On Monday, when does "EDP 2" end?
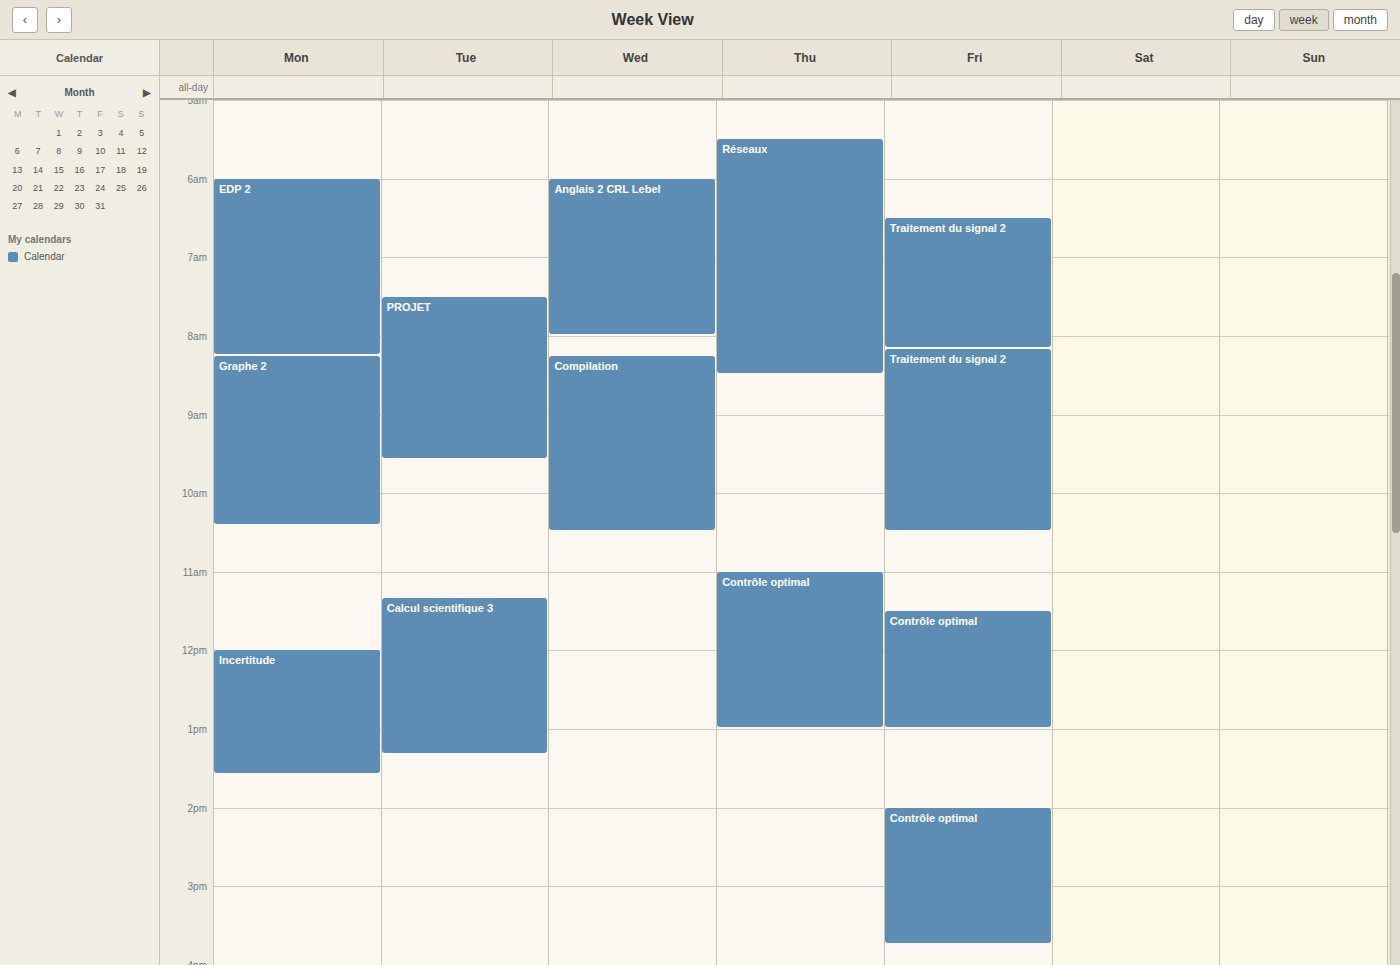
8:15 AM